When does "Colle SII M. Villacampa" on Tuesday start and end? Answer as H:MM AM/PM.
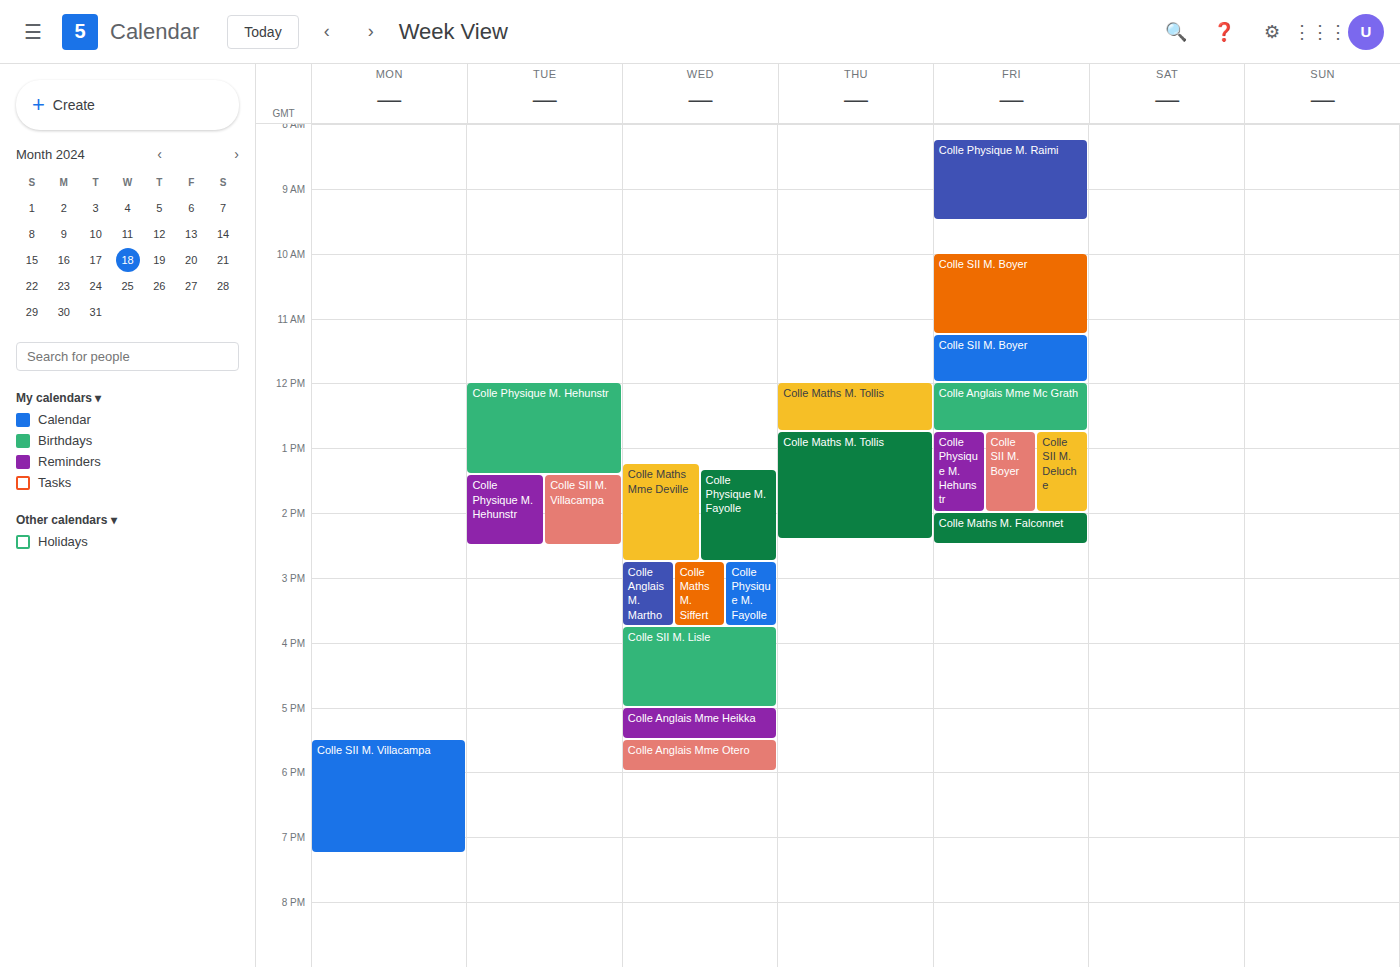
1:25 PM to 2:30 PM